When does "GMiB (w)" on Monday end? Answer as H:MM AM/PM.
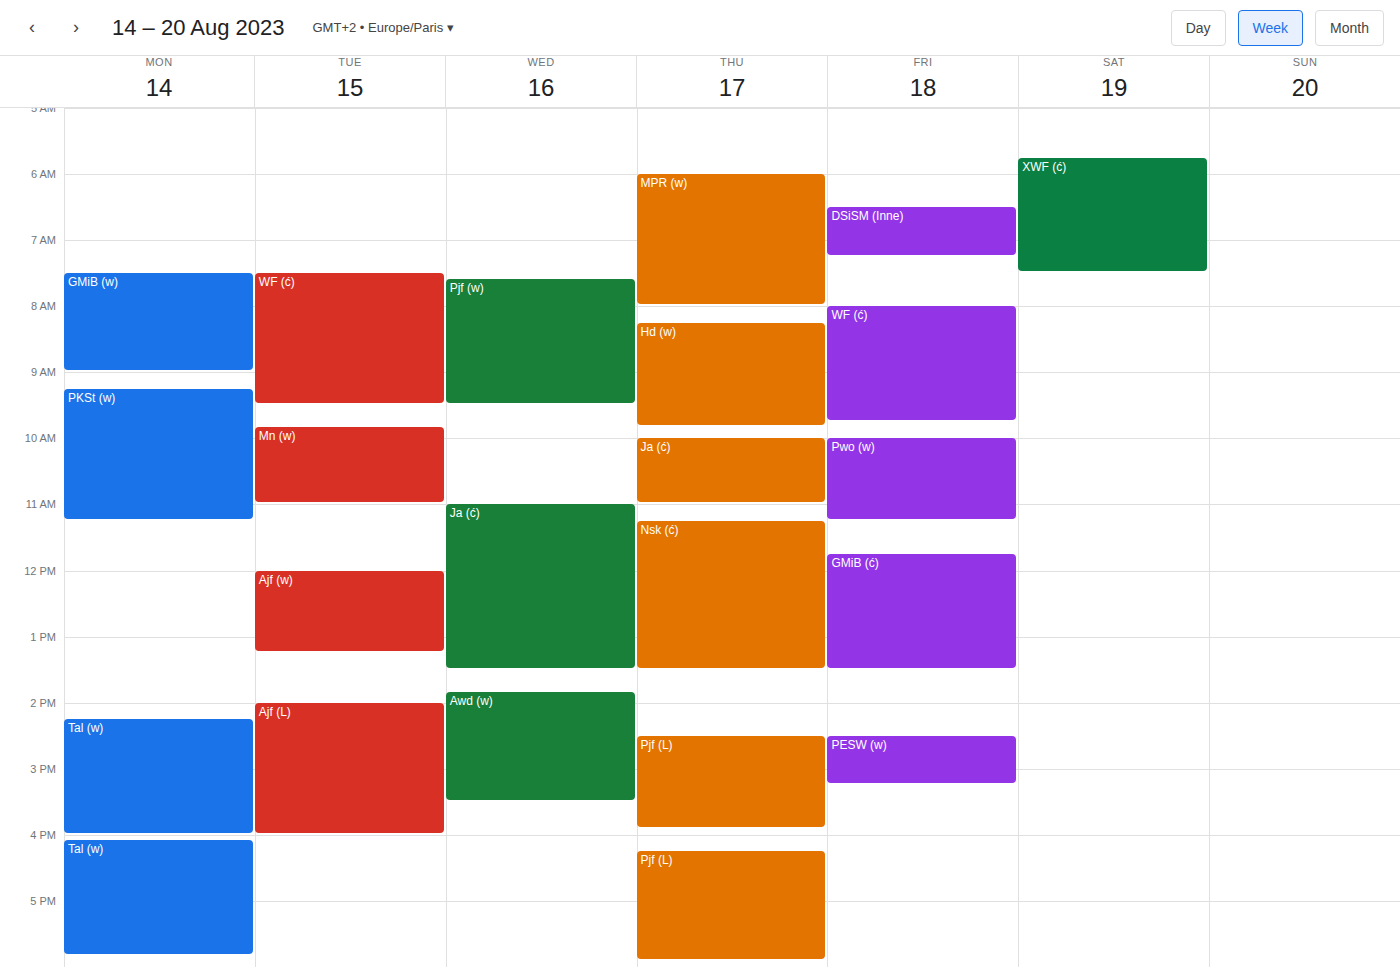
9:00 AM